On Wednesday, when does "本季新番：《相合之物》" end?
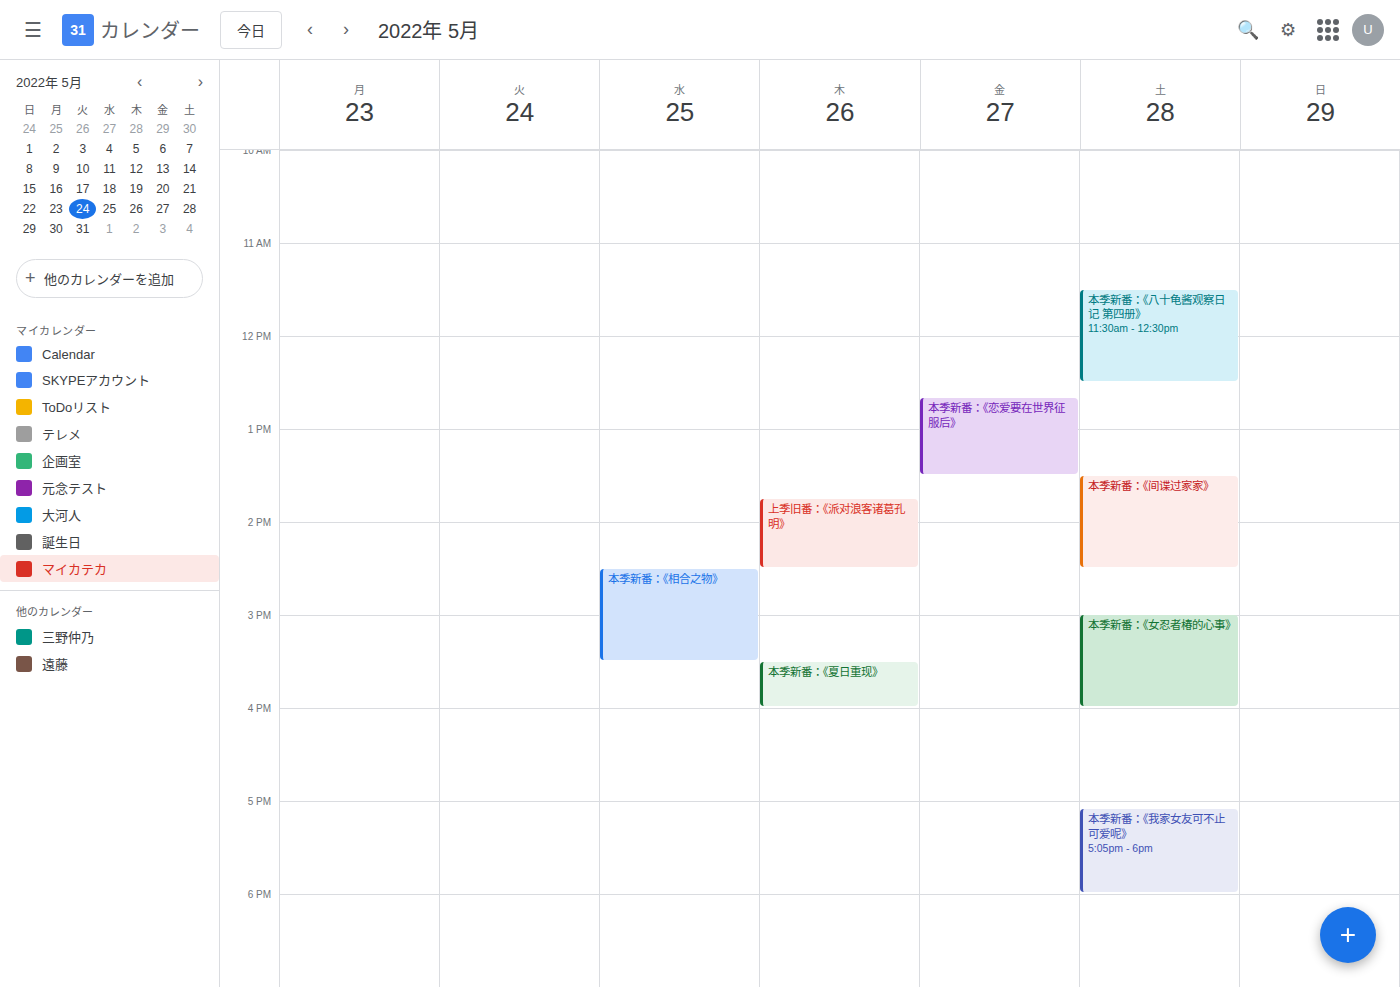
3:30 PM